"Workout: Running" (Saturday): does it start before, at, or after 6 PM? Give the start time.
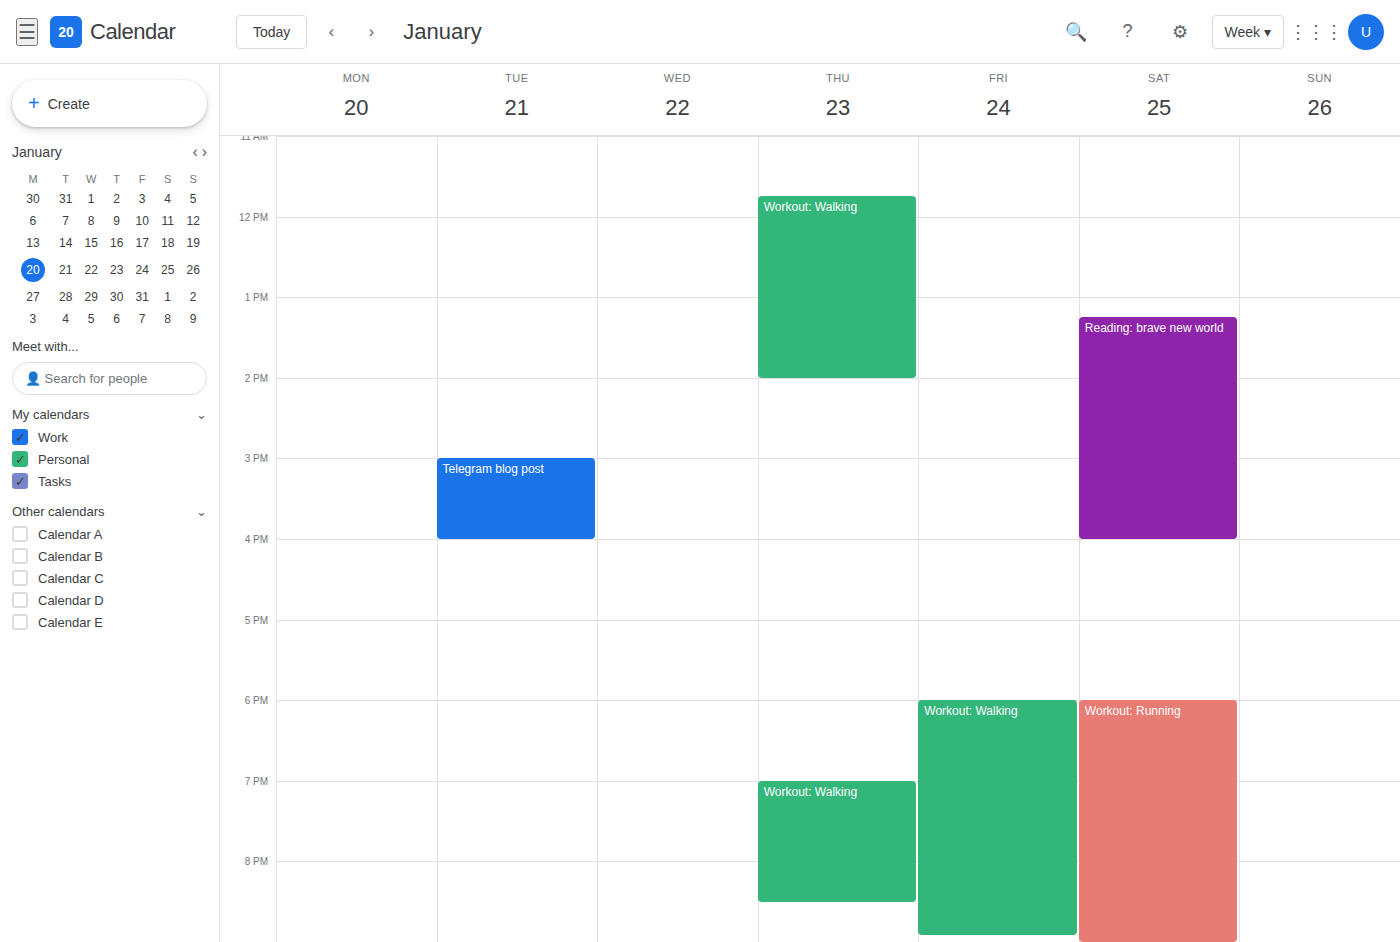
6:00 PM -- exactly at 6 PM, on the 6 PM line.